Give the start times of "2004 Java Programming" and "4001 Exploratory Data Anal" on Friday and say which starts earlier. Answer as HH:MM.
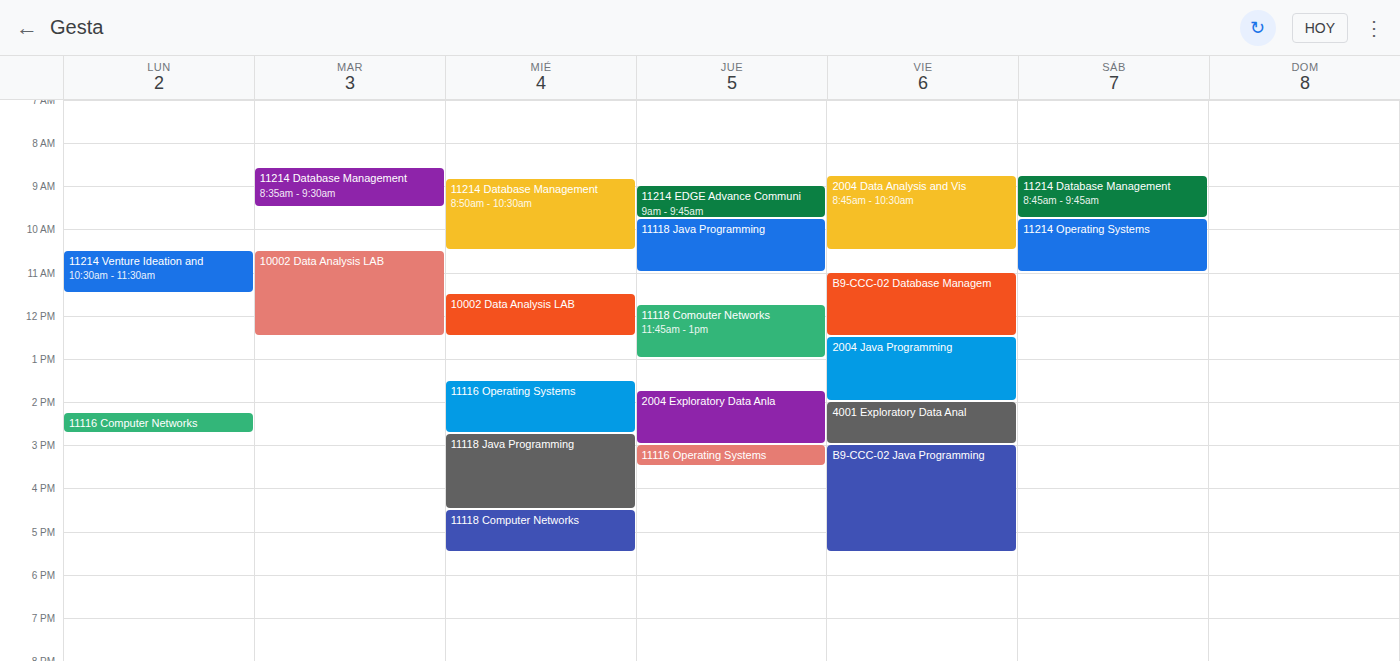
"2004 Java Programming" 12:30; "4001 Exploratory Data Anal" 14:00.